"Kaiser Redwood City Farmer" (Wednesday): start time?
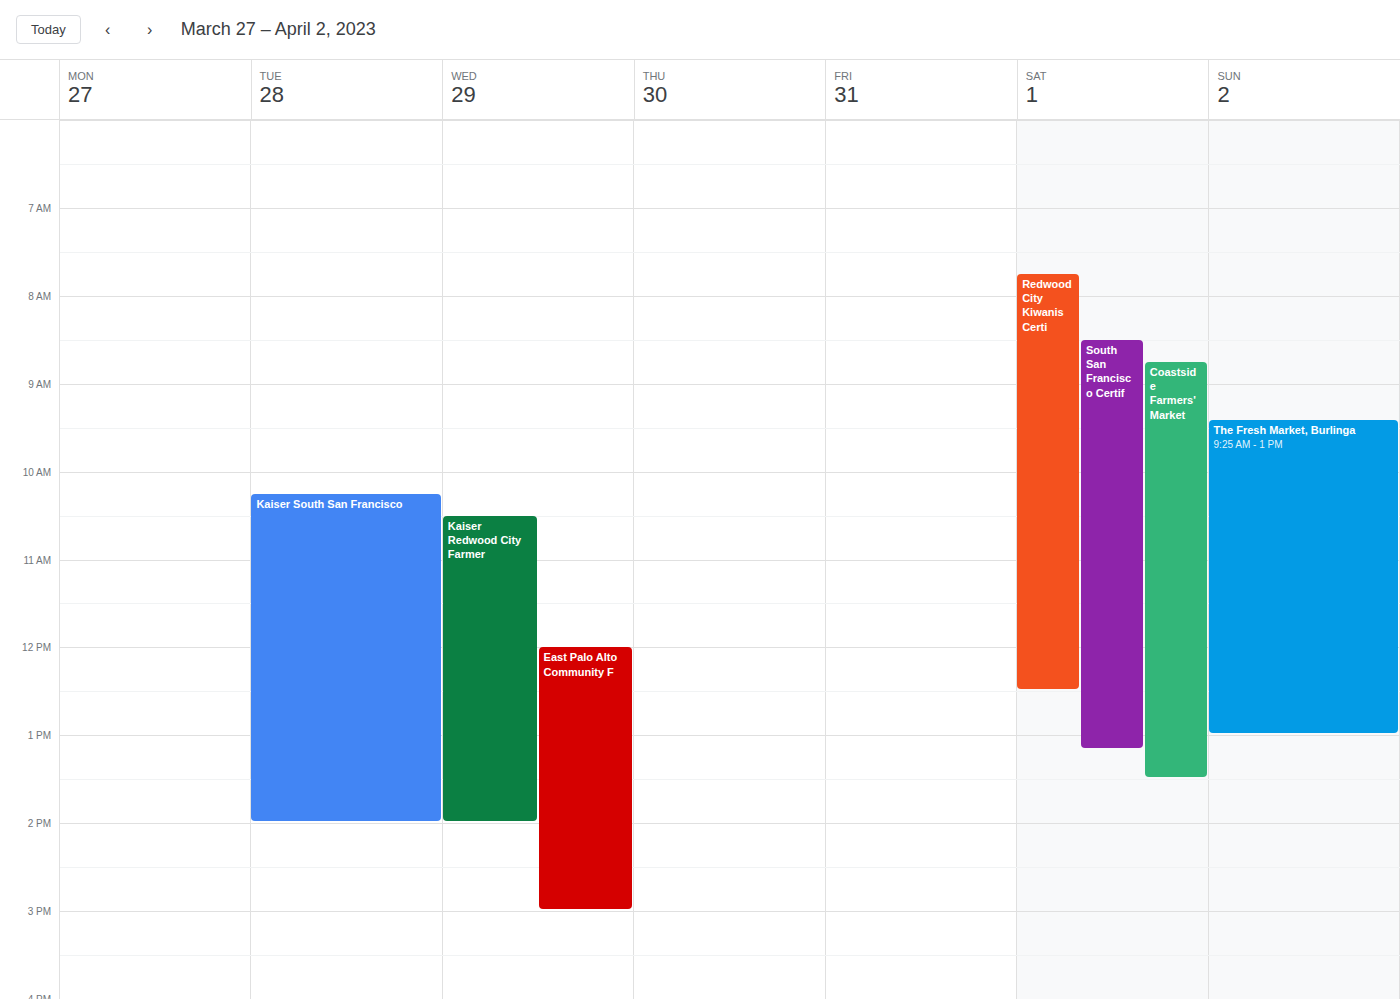
10:30 AM